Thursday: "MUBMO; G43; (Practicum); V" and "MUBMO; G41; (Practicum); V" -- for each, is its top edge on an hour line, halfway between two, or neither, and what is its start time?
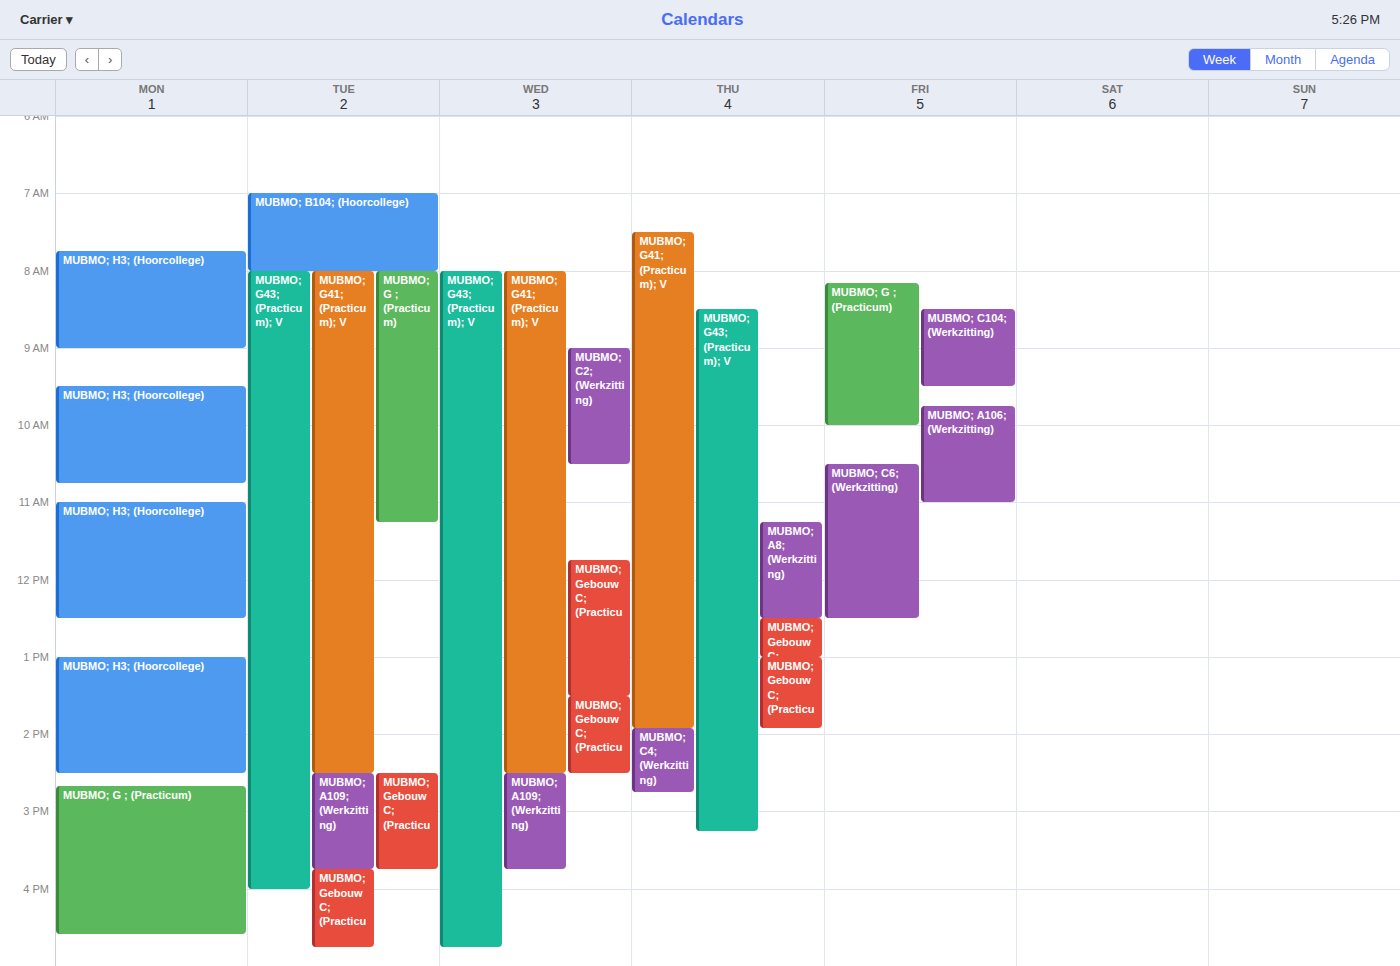
"MUBMO; G43; (Practicum); V": 8:30 AM, halfway between the 8 AM and 9 AM lines. "MUBMO; G41; (Practicum); V": 7:30 AM, halfway between the 7 AM and 8 AM lines.